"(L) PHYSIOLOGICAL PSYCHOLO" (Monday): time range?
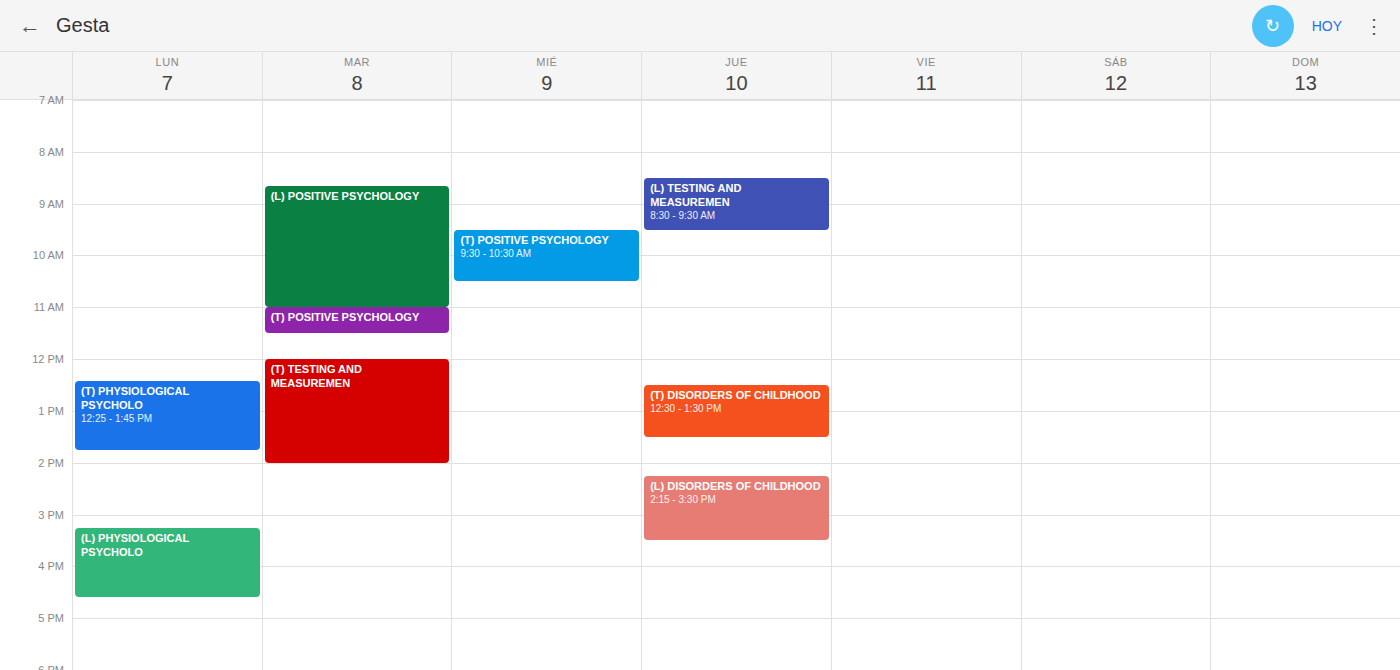
3:15 PM to 4:35 PM